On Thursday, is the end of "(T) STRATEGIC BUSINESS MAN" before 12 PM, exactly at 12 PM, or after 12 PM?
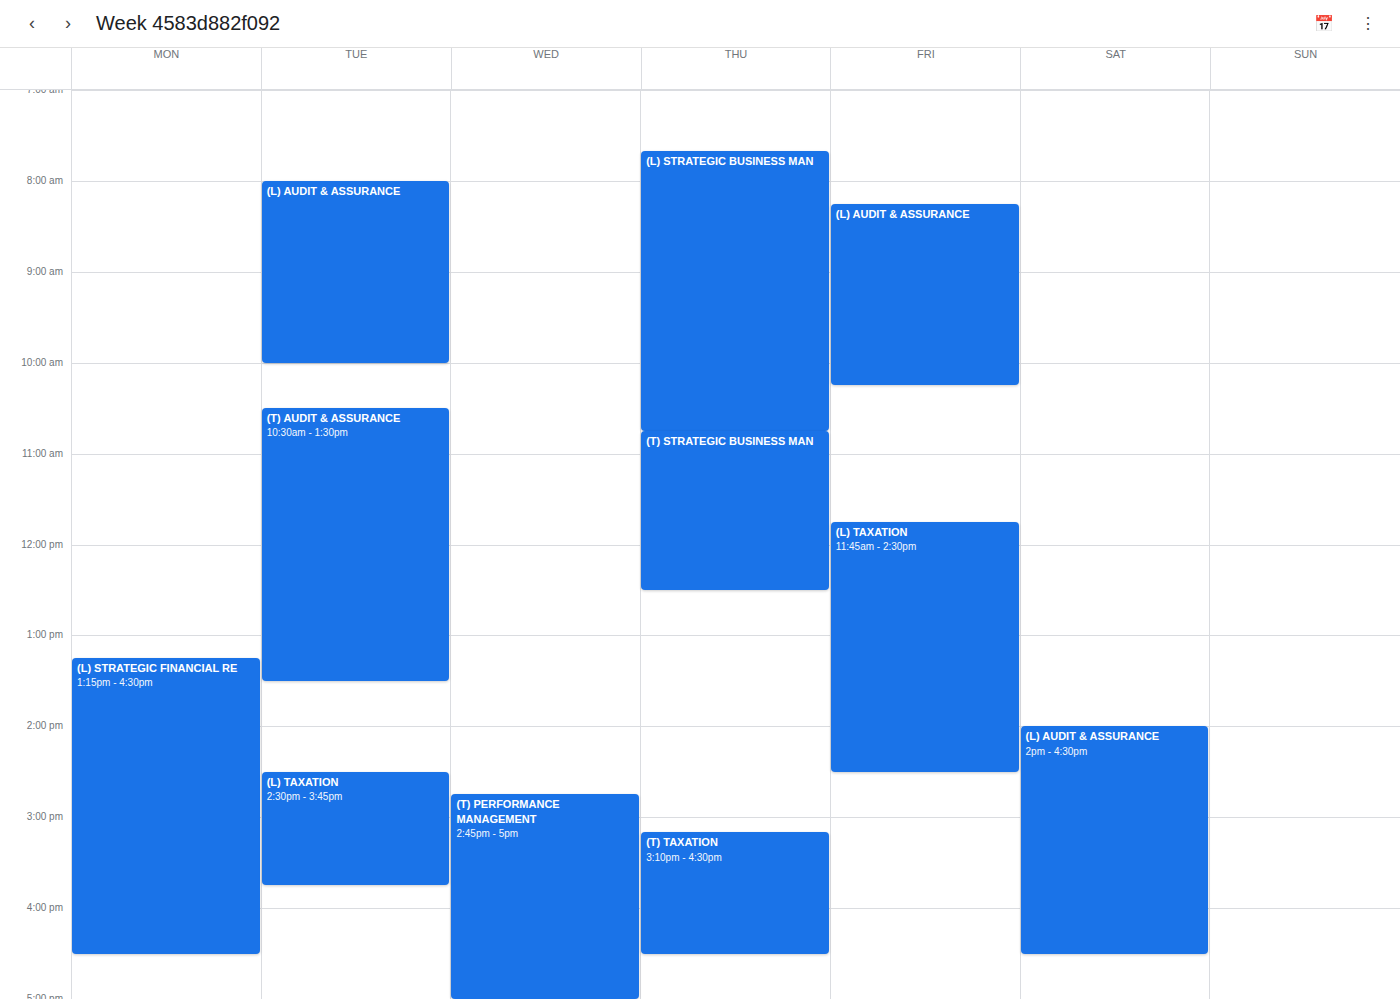
12:30 PM -- after 12 PM, 30 minutes below the 12 PM line.